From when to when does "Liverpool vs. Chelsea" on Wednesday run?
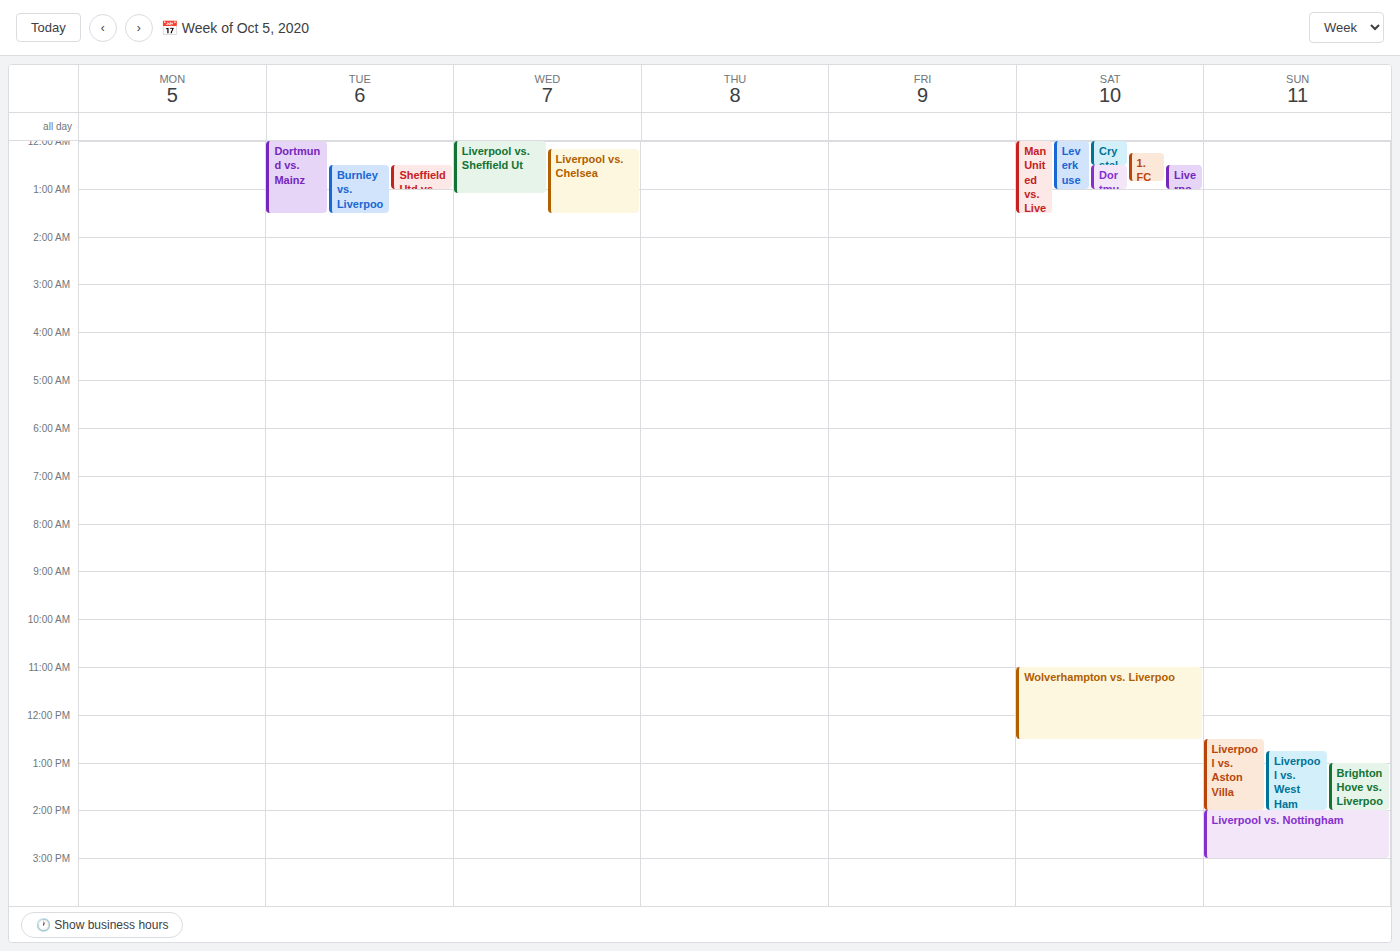
12:10 AM to 1:30 AM